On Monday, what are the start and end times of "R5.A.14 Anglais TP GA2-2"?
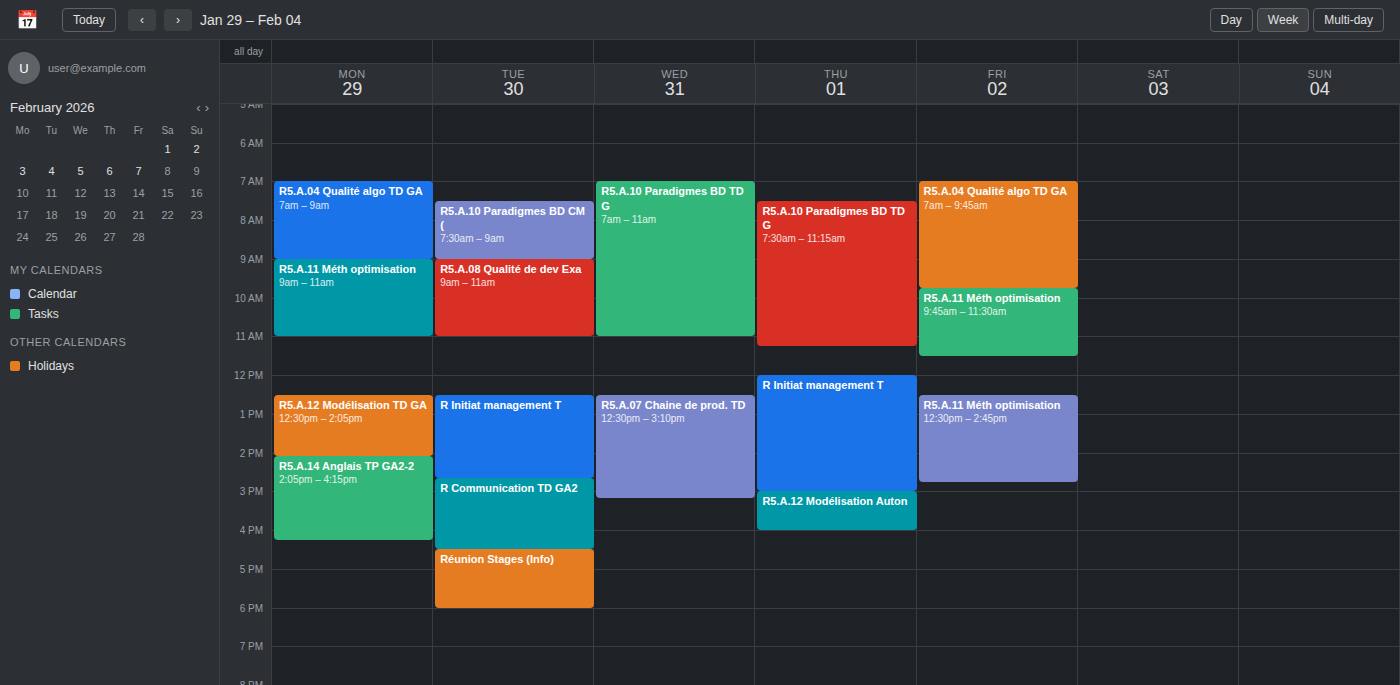
2:05 PM to 4:15 PM